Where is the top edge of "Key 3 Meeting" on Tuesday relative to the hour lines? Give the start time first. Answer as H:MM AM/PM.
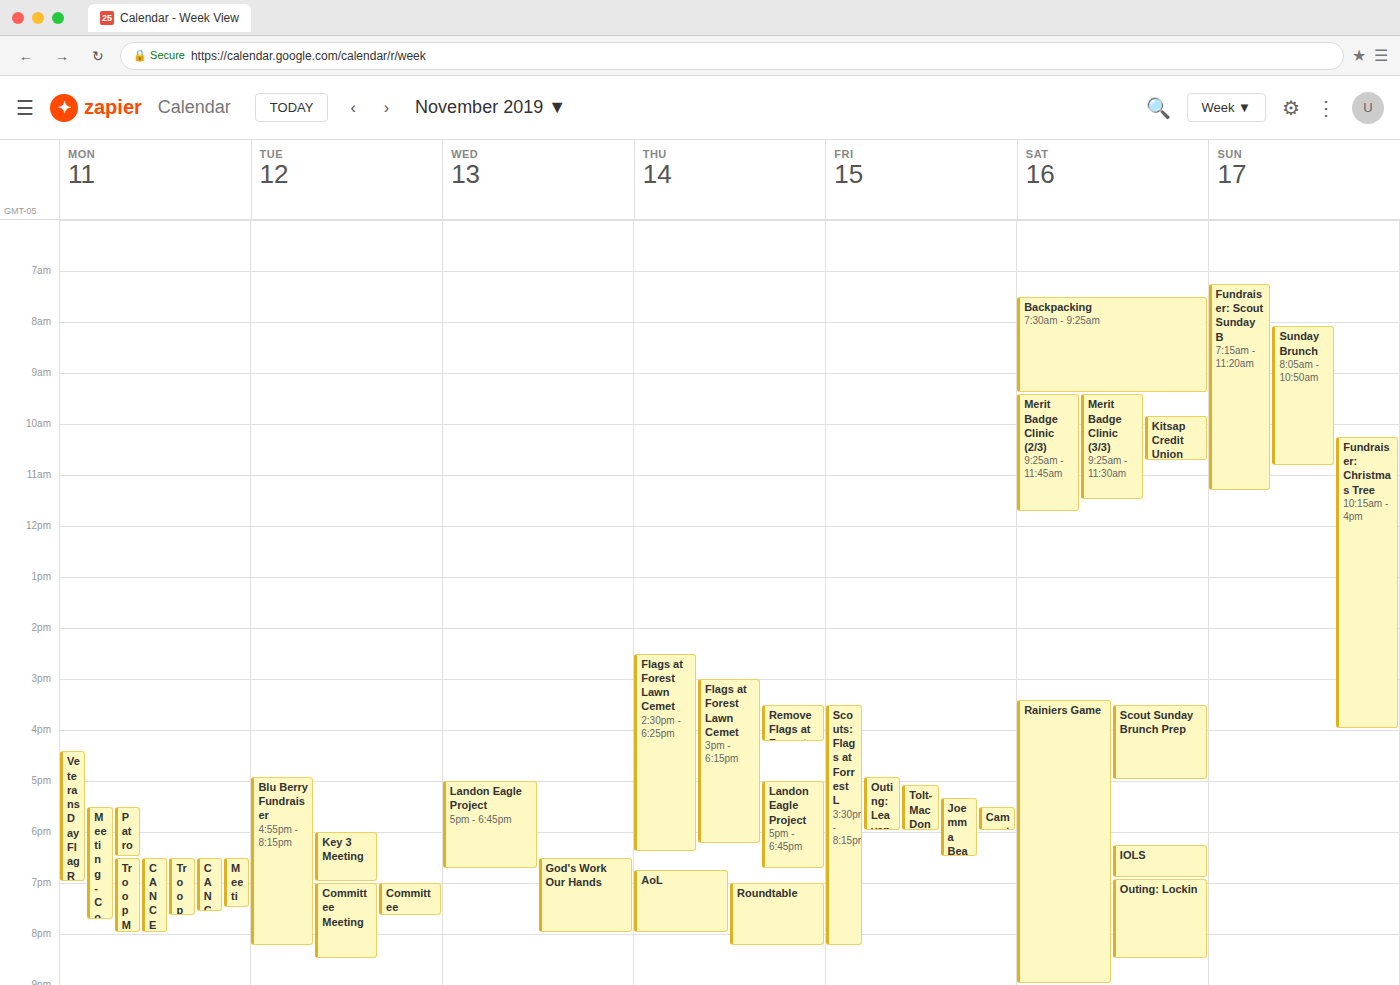
6:00 PM -- exactly on the 6 PM line.